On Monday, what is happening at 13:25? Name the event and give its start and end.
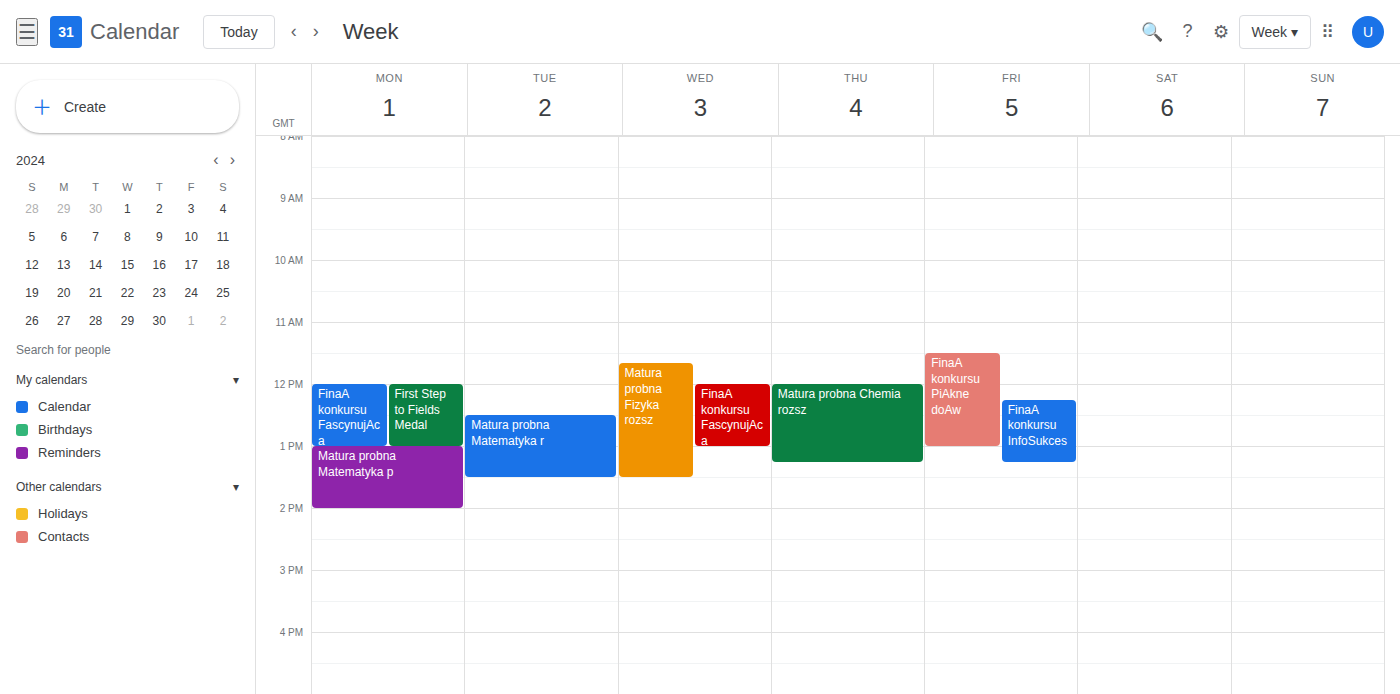
"Matura probna Matematyka p", 13:00 to 14:00